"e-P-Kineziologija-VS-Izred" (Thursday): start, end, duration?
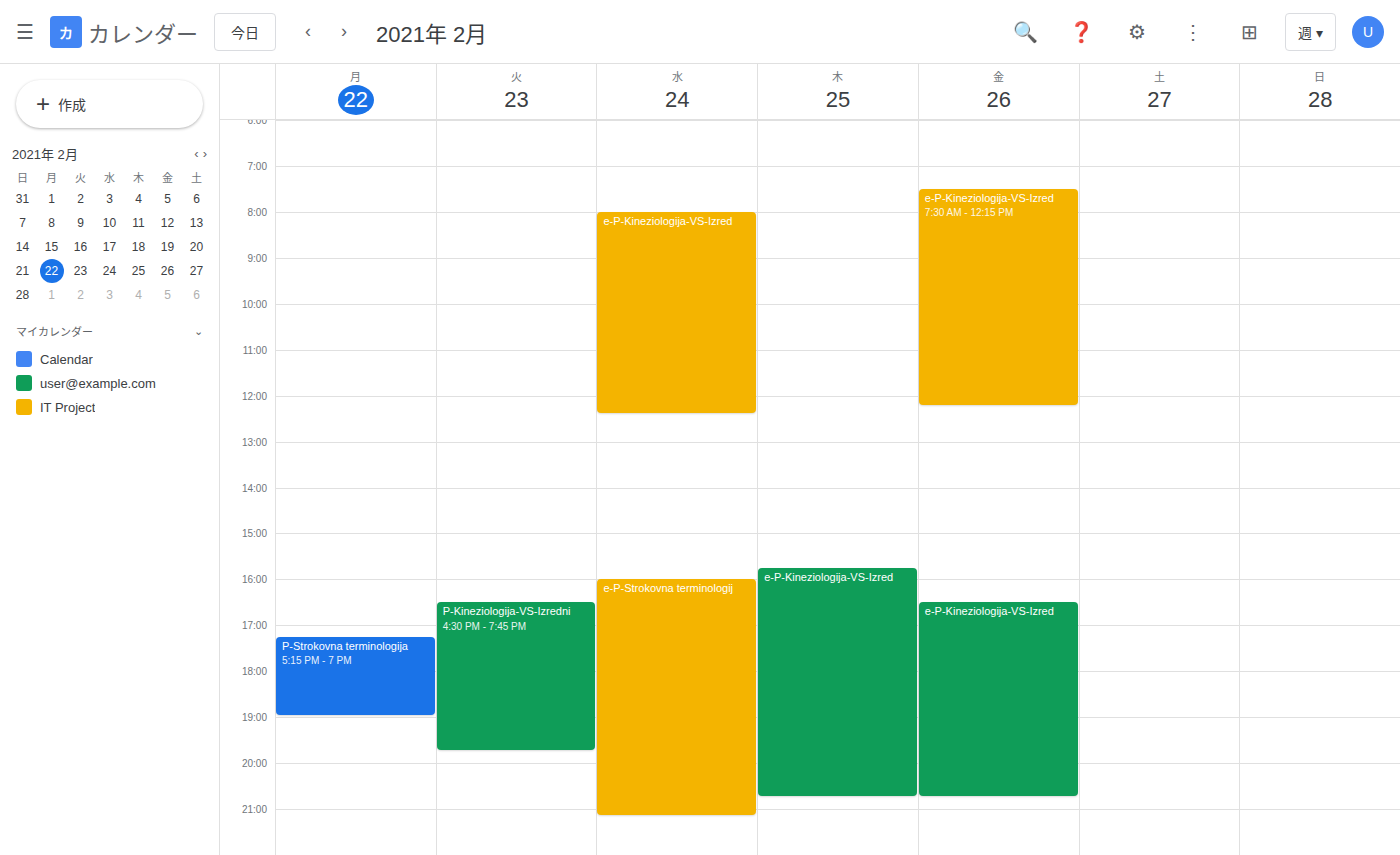
3:45 PM to 8:45 PM, 5 hours